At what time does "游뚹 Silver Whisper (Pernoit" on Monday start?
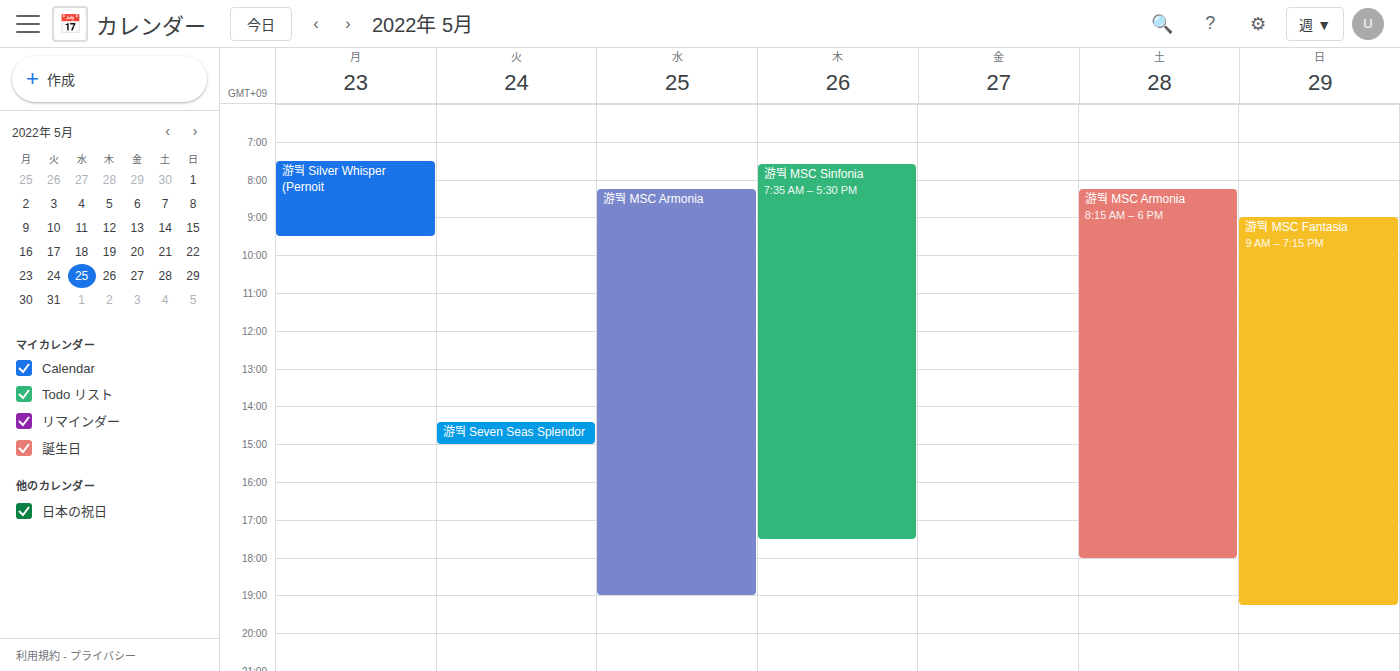
7:30 AM